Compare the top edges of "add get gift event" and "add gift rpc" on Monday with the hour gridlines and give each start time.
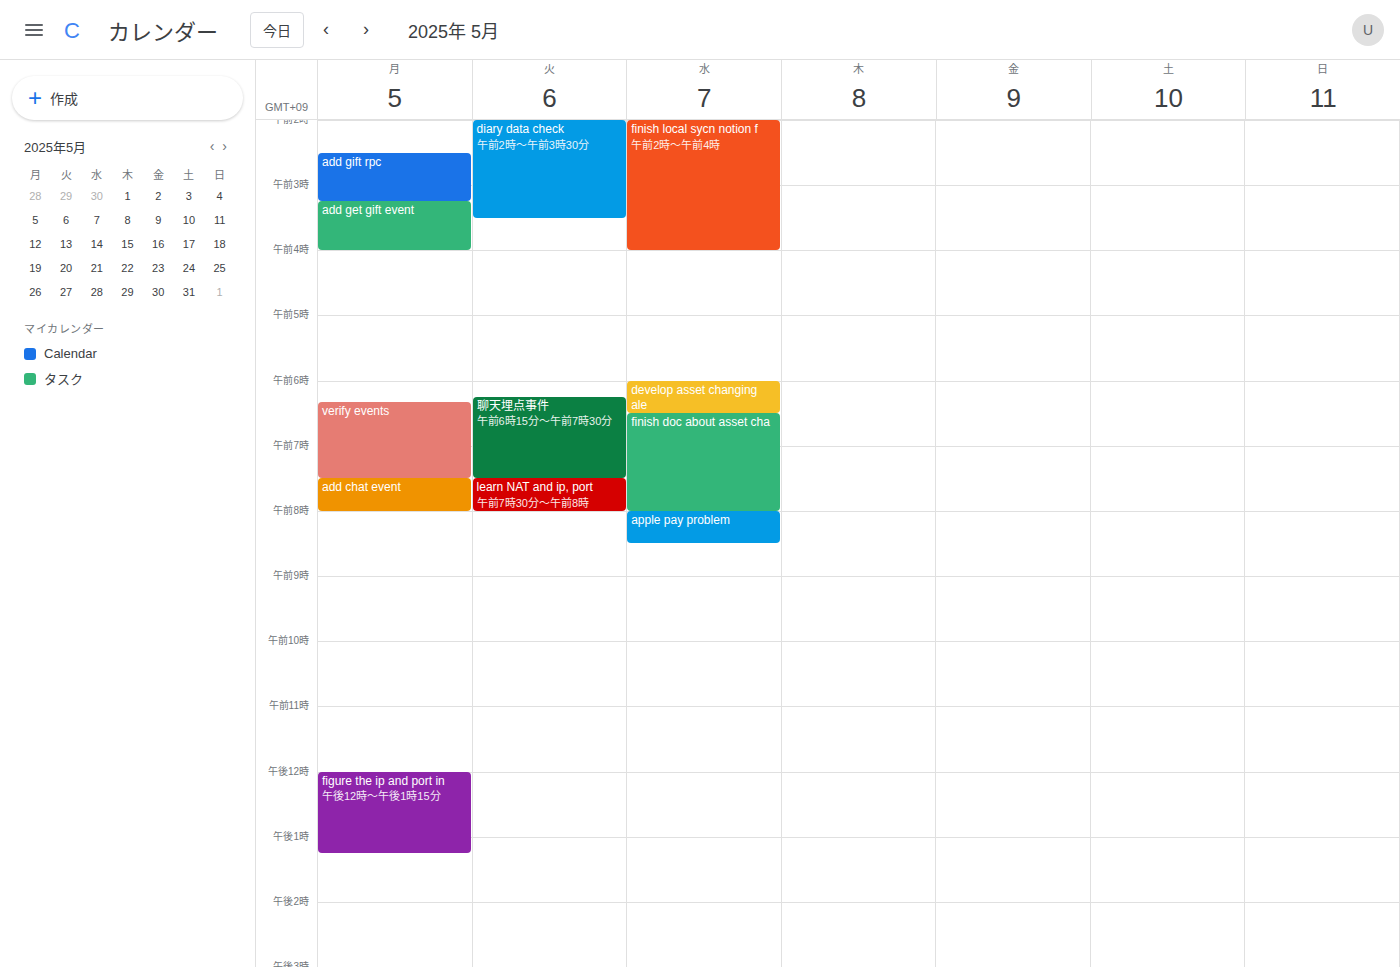
"add get gift event": 3:15 AM, neither: a quarter of the way from the 3 AM line to the 4 AM line. "add gift rpc": 2:30 AM, halfway between the 2 AM and 3 AM lines.